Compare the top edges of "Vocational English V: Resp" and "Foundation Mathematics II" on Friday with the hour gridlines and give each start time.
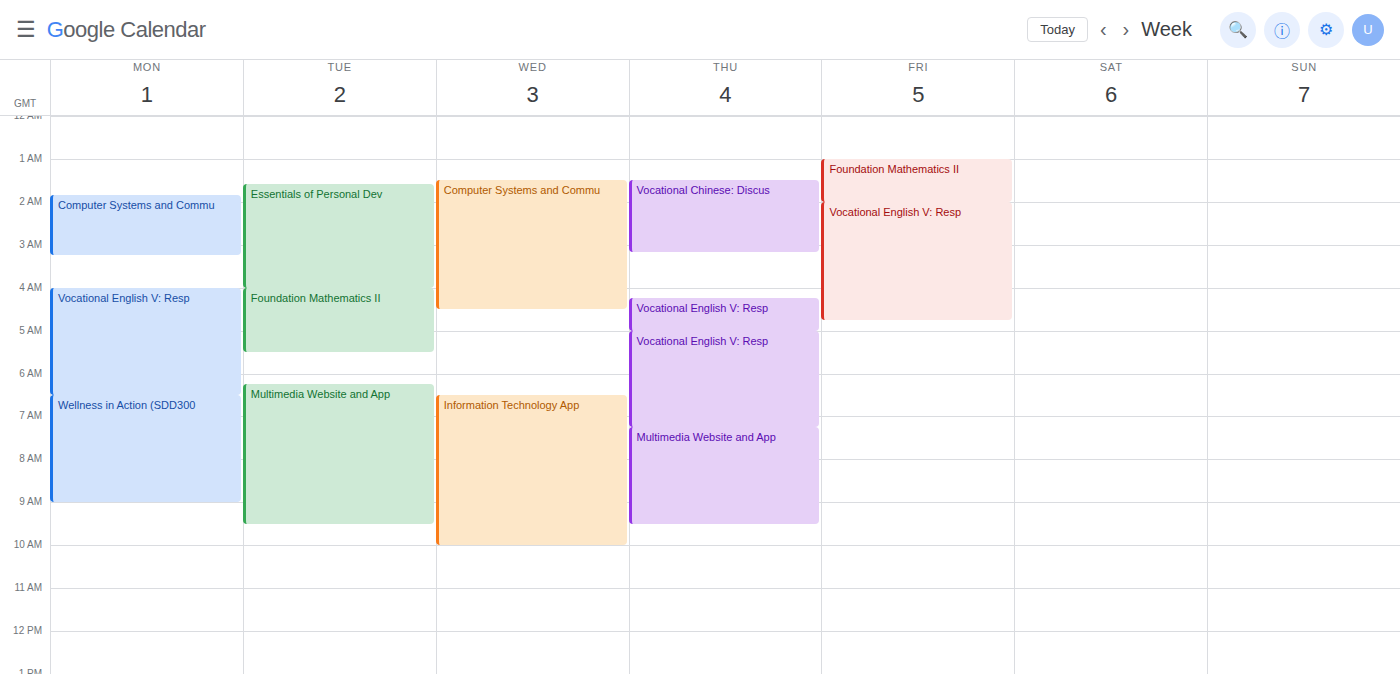
"Vocational English V: Resp": 2:00 AM, exactly on the 2 AM line. "Foundation Mathematics II": 1:00 AM, exactly on the 1 AM line.